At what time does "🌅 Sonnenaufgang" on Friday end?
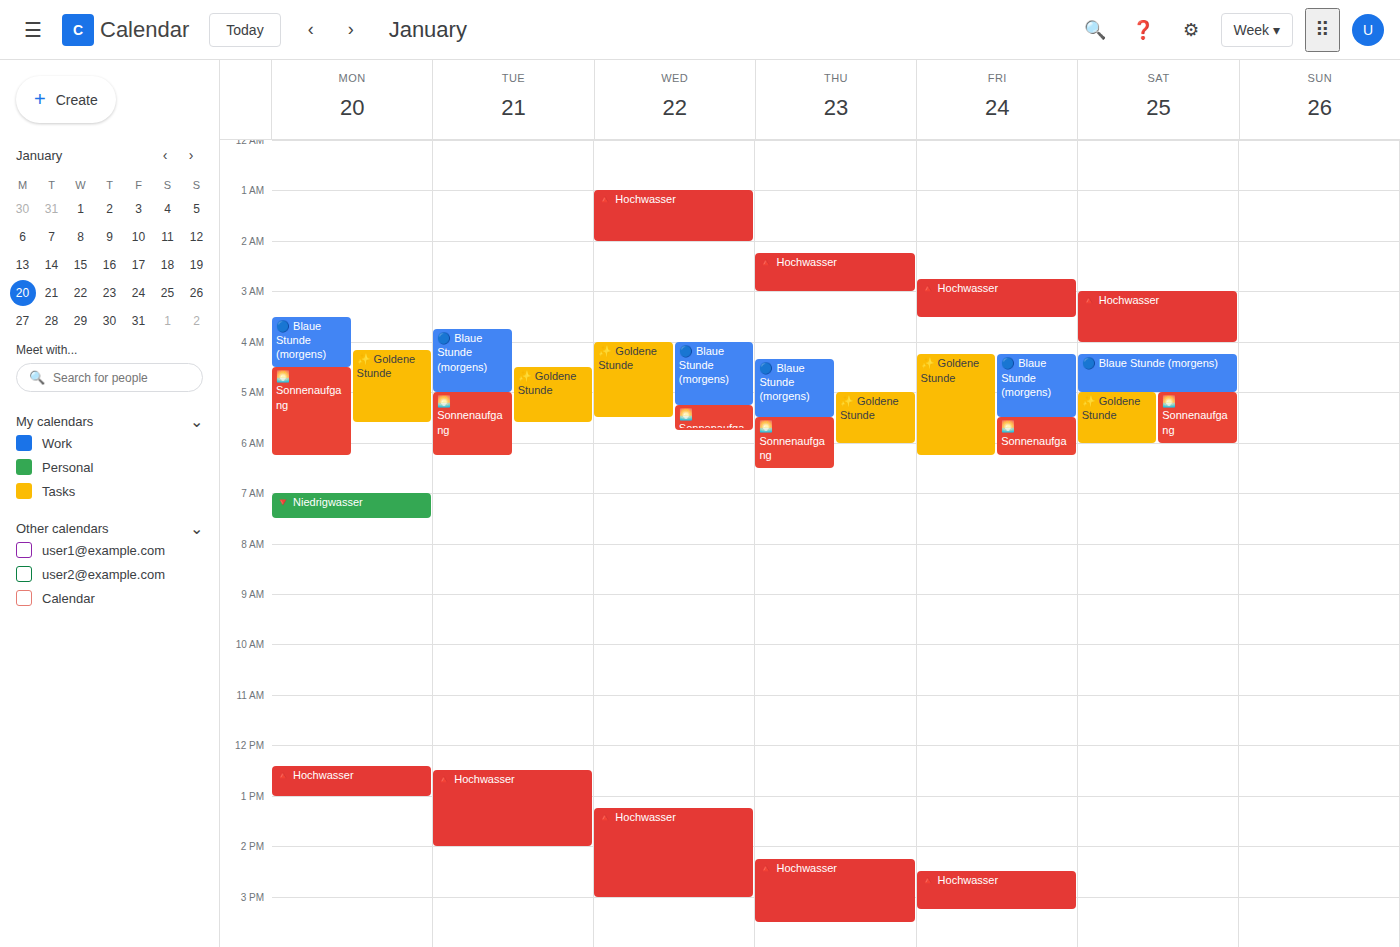
6:15 AM